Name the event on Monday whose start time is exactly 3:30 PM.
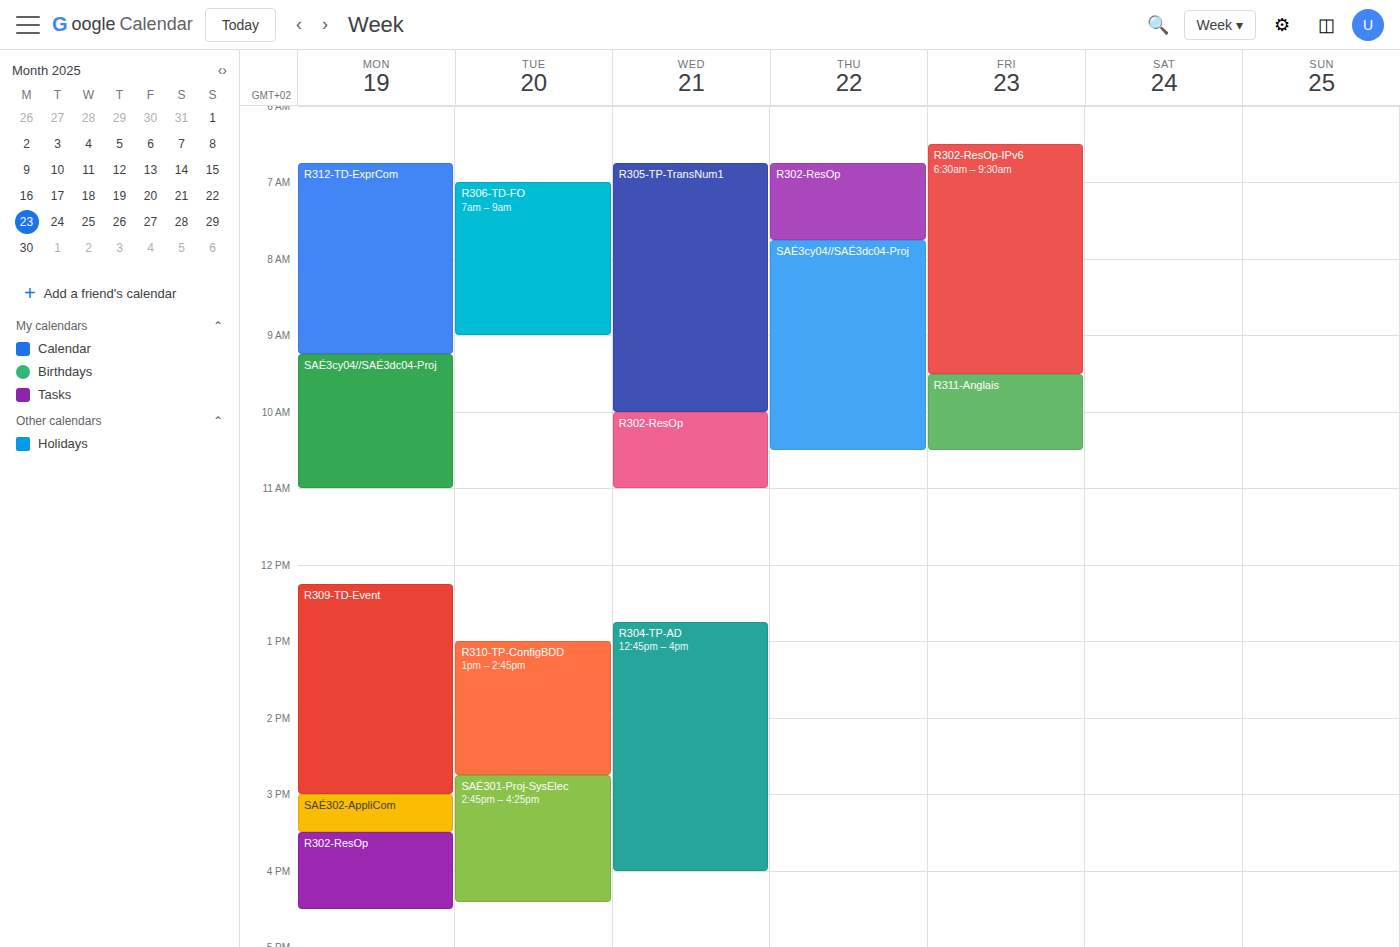
"R302-ResOp"